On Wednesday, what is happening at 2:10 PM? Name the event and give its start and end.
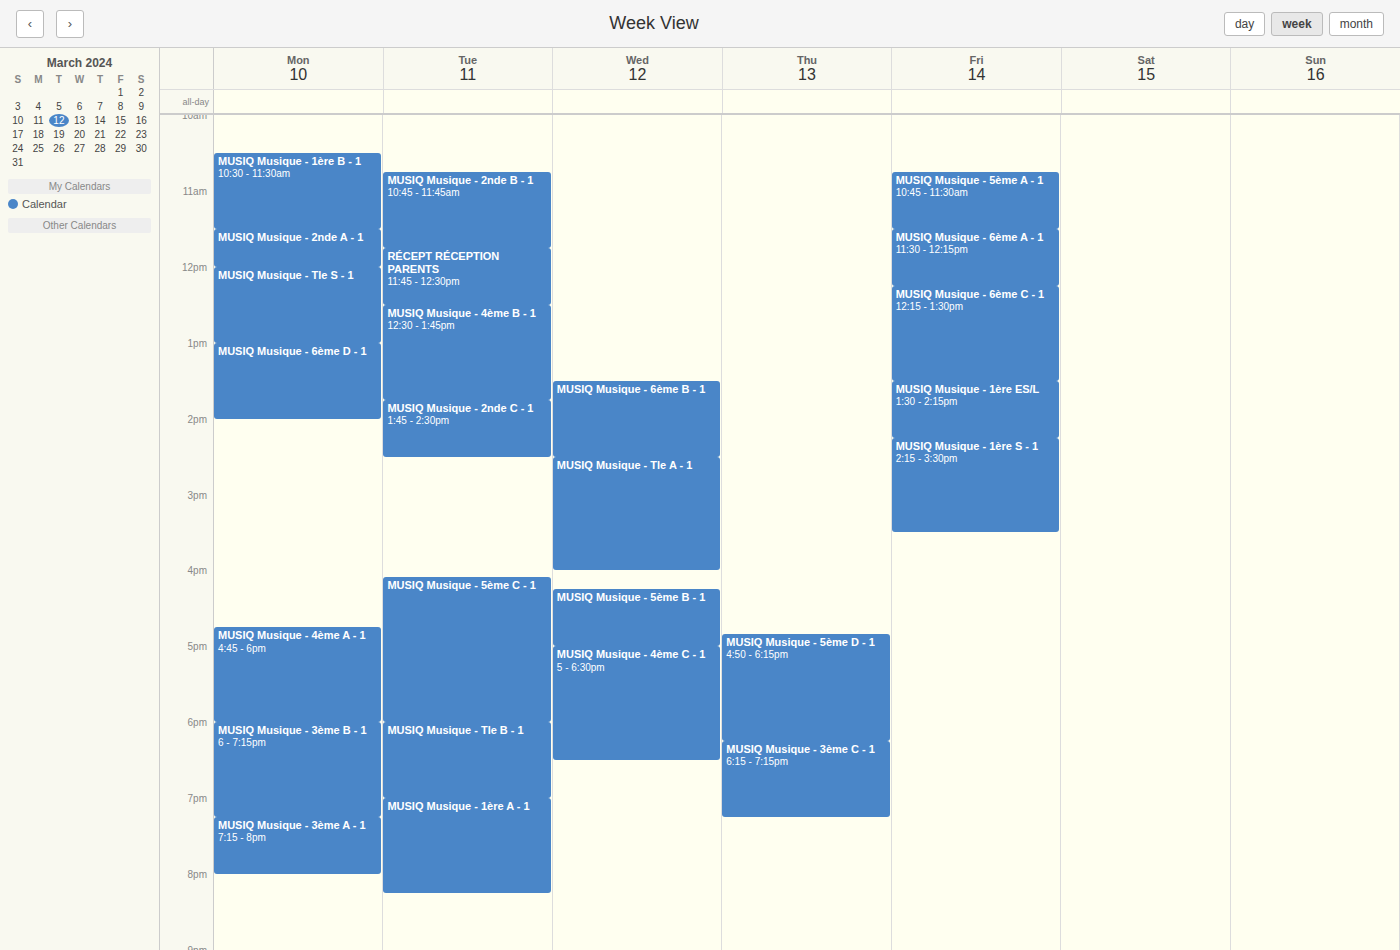
"MUSIQ Musique - 6ème B - 1", 1:30 PM to 2:30 PM